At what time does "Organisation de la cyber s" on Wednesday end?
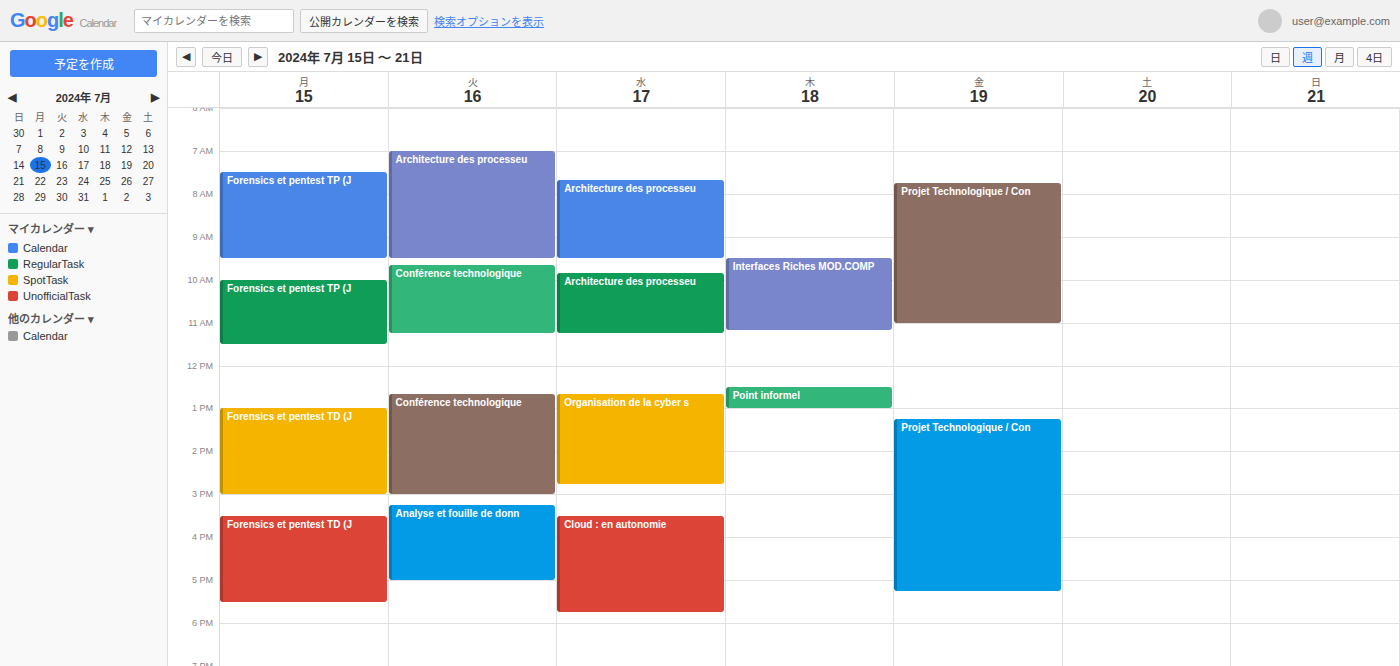
2:45 PM